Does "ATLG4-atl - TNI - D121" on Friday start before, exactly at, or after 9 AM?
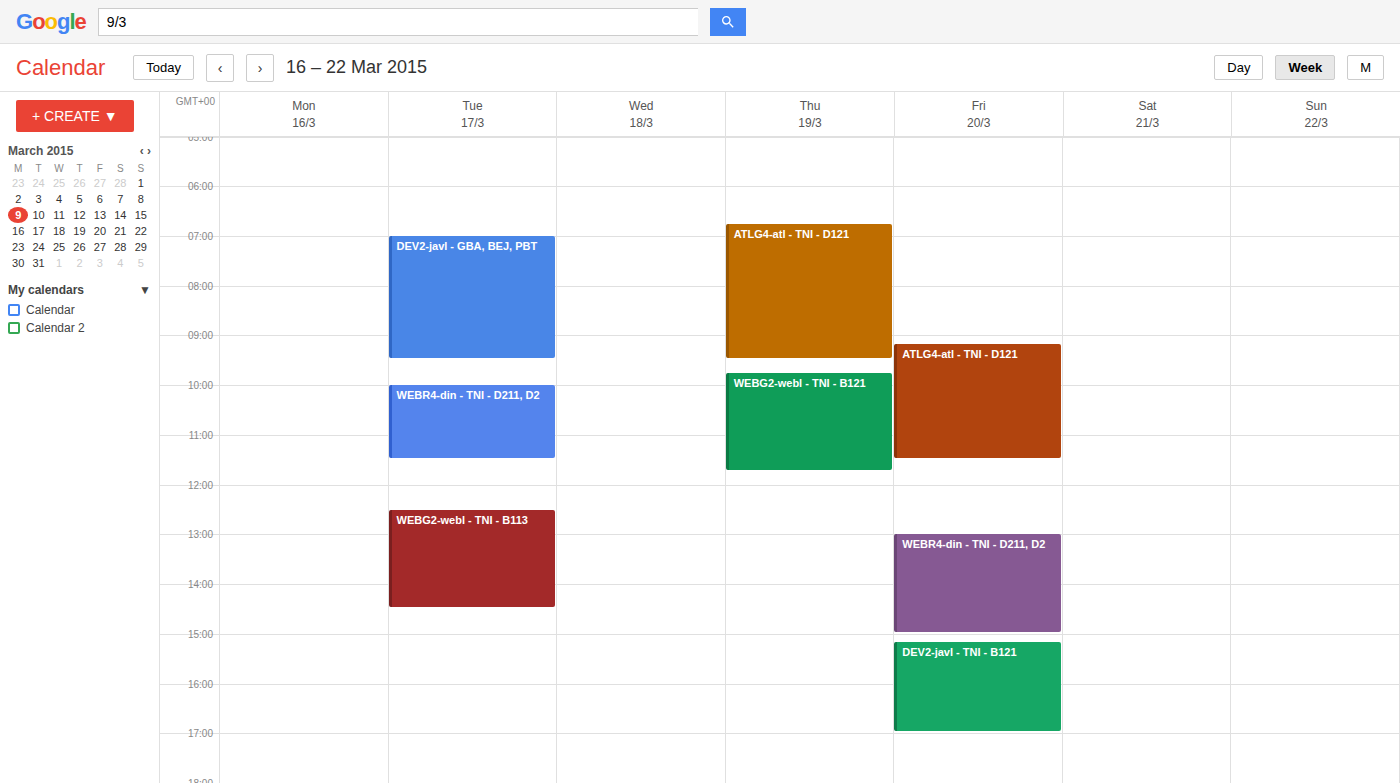
9:10 AM -- after 9 AM, 10 minutes below the 9 AM line.